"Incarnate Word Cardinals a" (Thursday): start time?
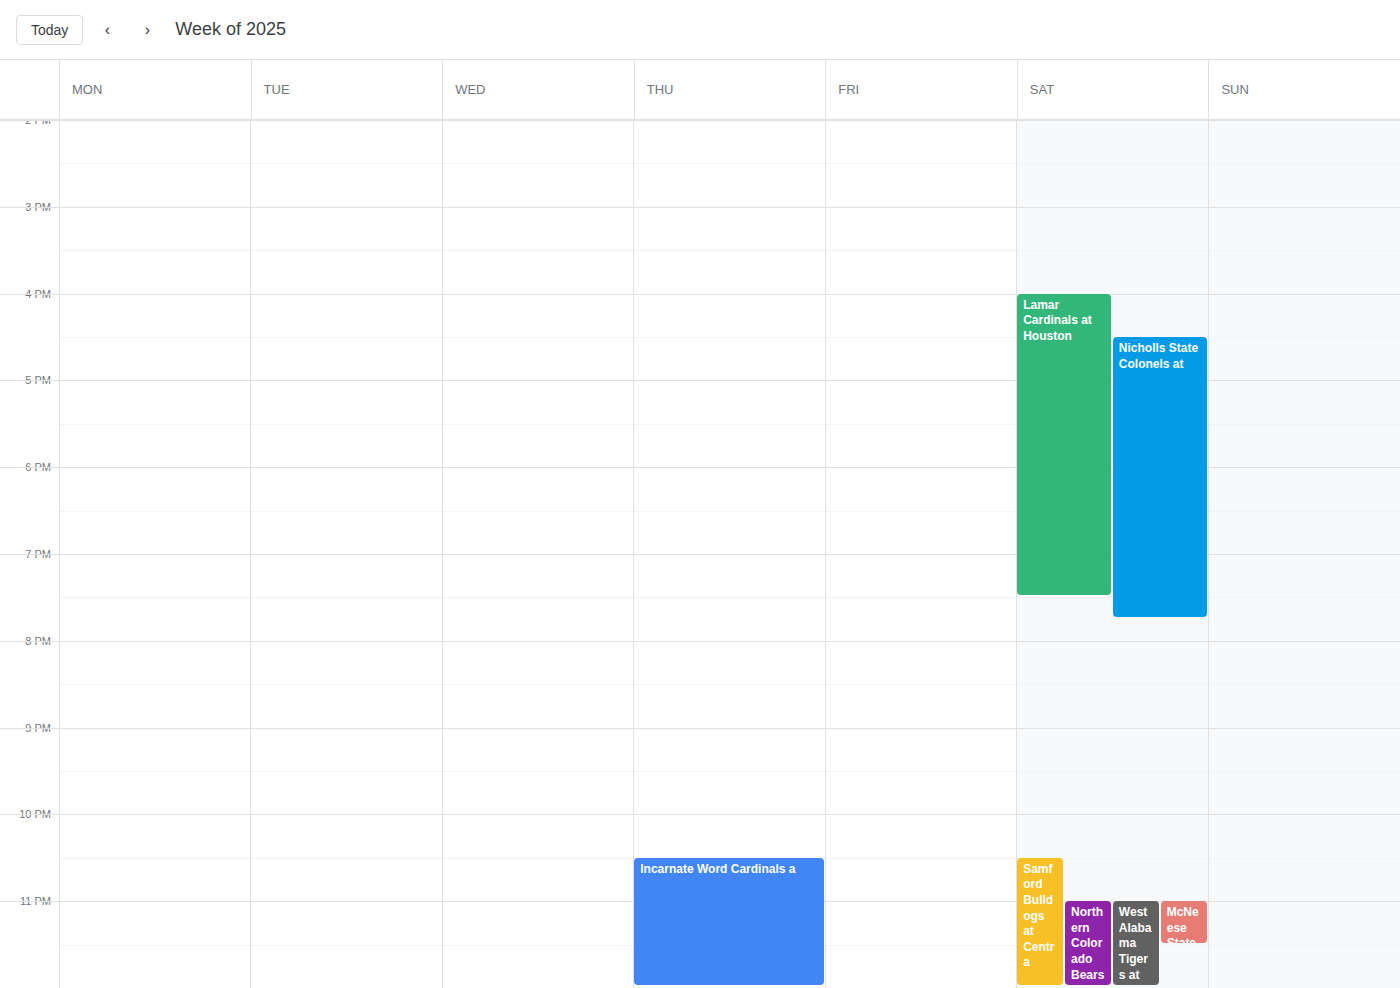
10:30 PM